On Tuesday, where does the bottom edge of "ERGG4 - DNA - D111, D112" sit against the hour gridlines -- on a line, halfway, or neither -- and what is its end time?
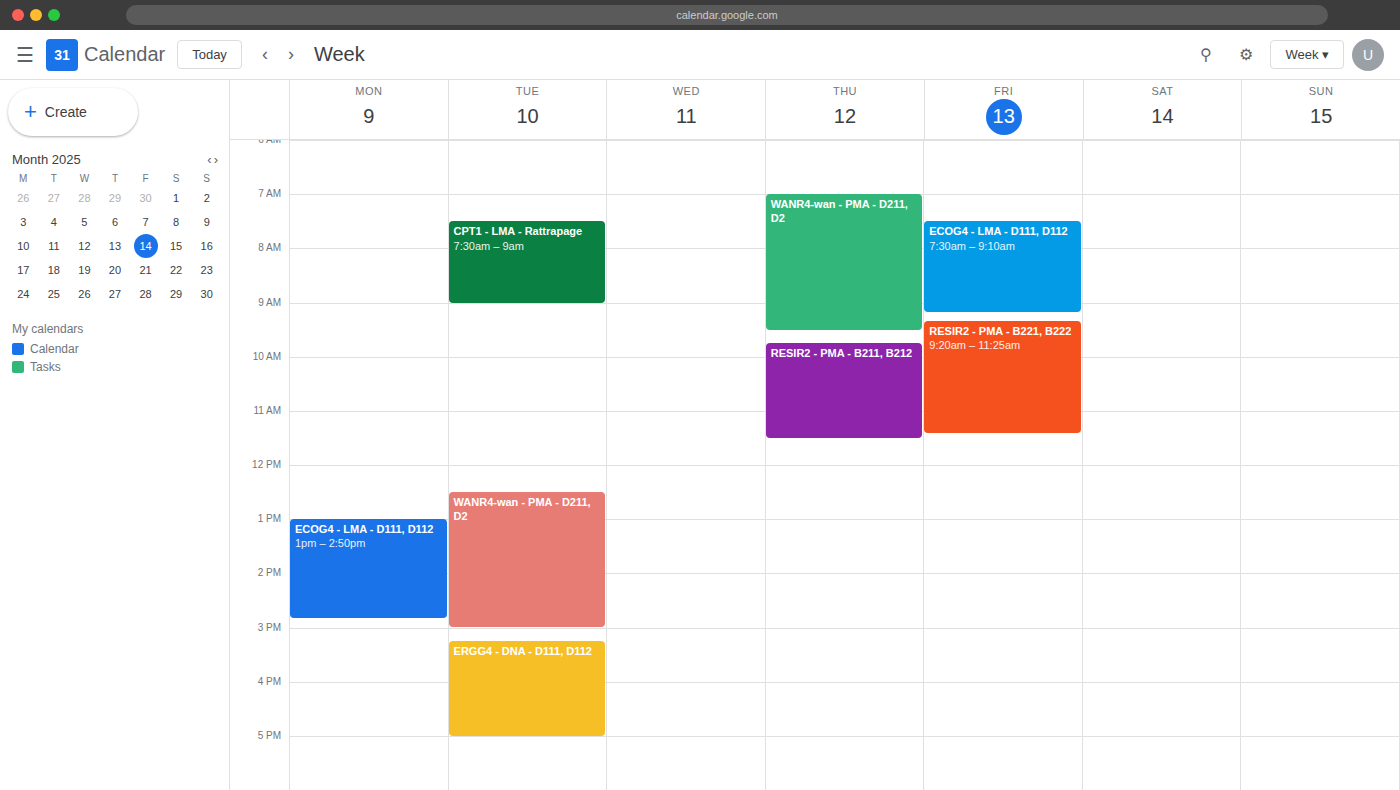
5:00 PM -- exactly on the 5 PM line.